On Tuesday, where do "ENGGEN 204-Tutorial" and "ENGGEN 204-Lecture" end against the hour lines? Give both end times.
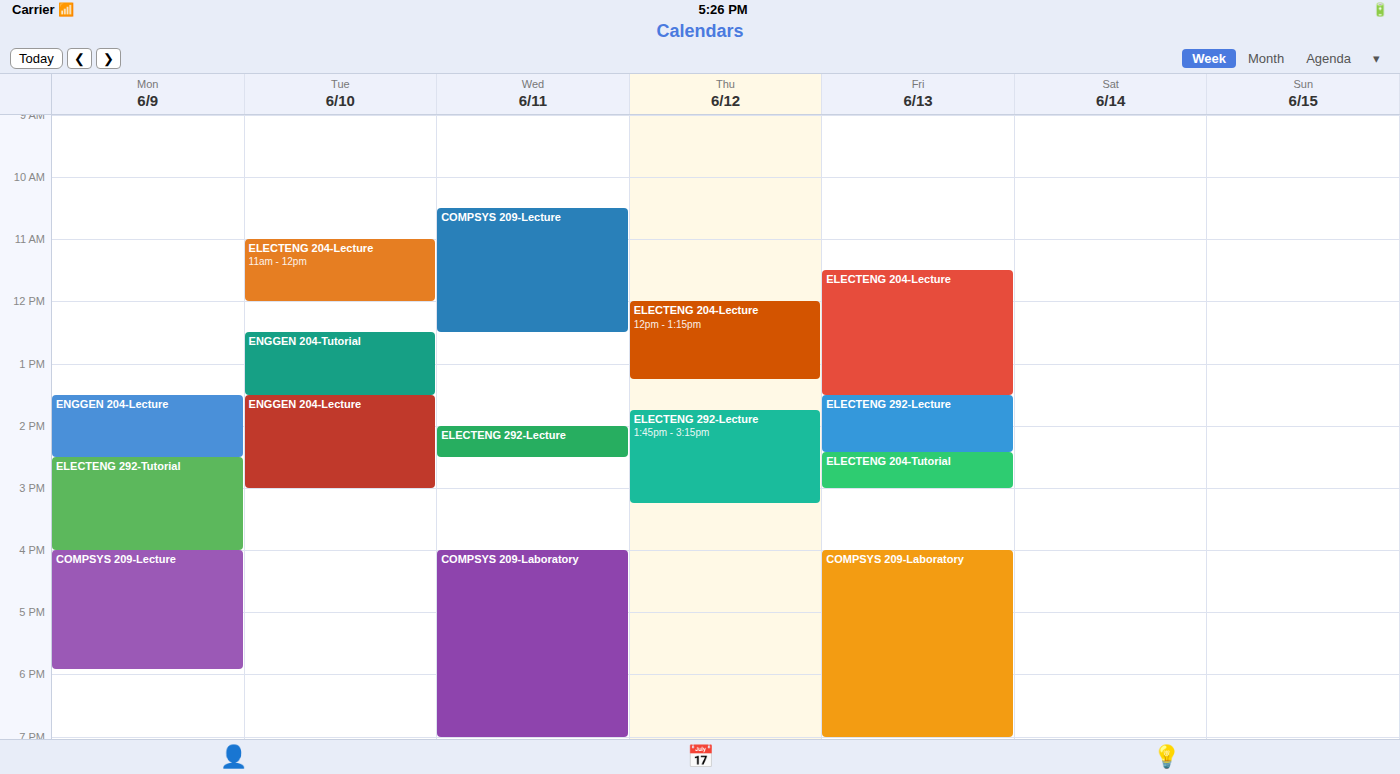
"ENGGEN 204-Tutorial": 1:30 PM, halfway between the 1 PM and 2 PM lines. "ENGGEN 204-Lecture": 3:00 PM, exactly on the 3 PM line.